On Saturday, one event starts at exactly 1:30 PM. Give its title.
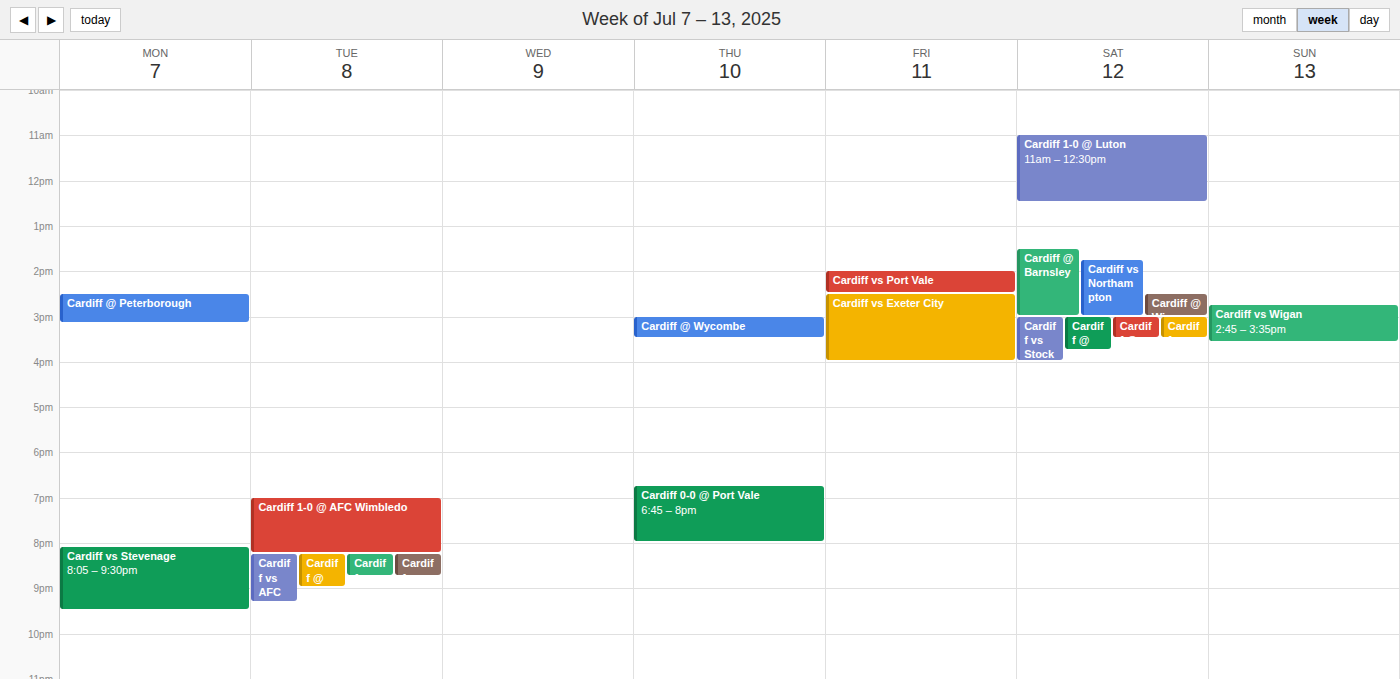
"Cardiff @ Barnsley"